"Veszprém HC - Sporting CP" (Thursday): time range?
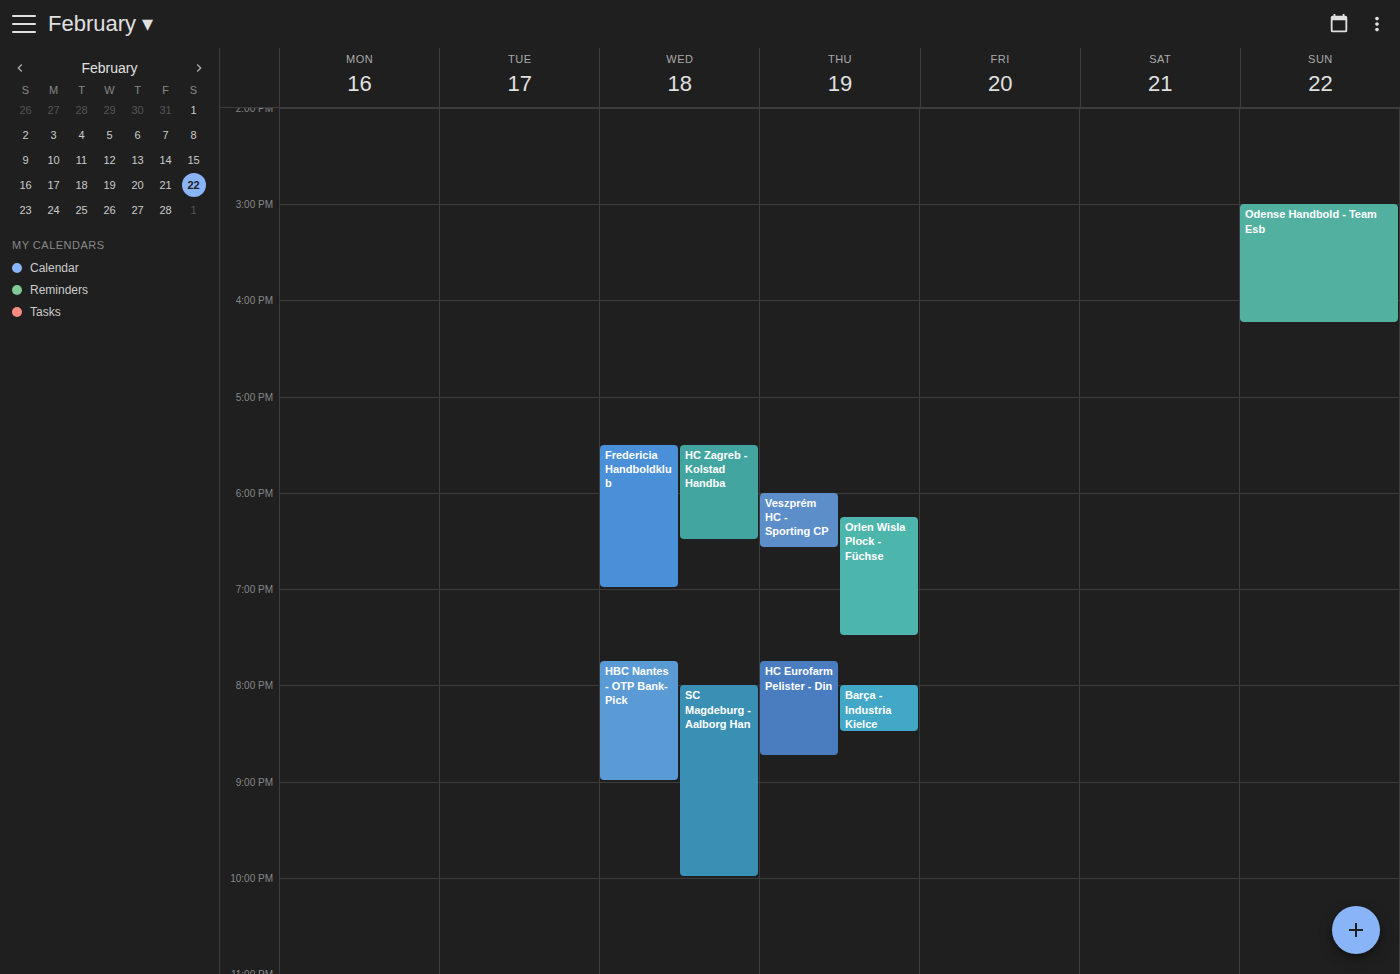
6:00 PM to 6:35 PM